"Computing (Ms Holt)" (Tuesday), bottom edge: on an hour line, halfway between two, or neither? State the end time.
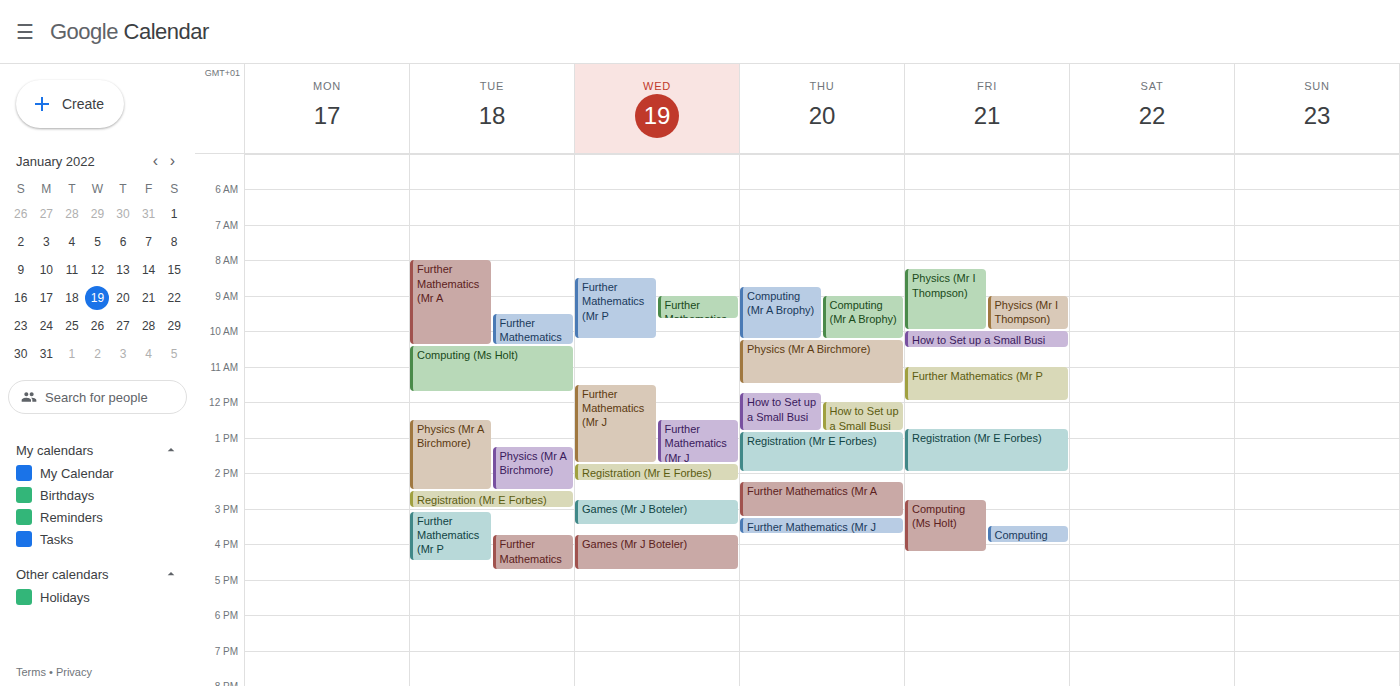
11:45 -- neither: three quarters of the way from the 11:00 line to the 12:00 line.